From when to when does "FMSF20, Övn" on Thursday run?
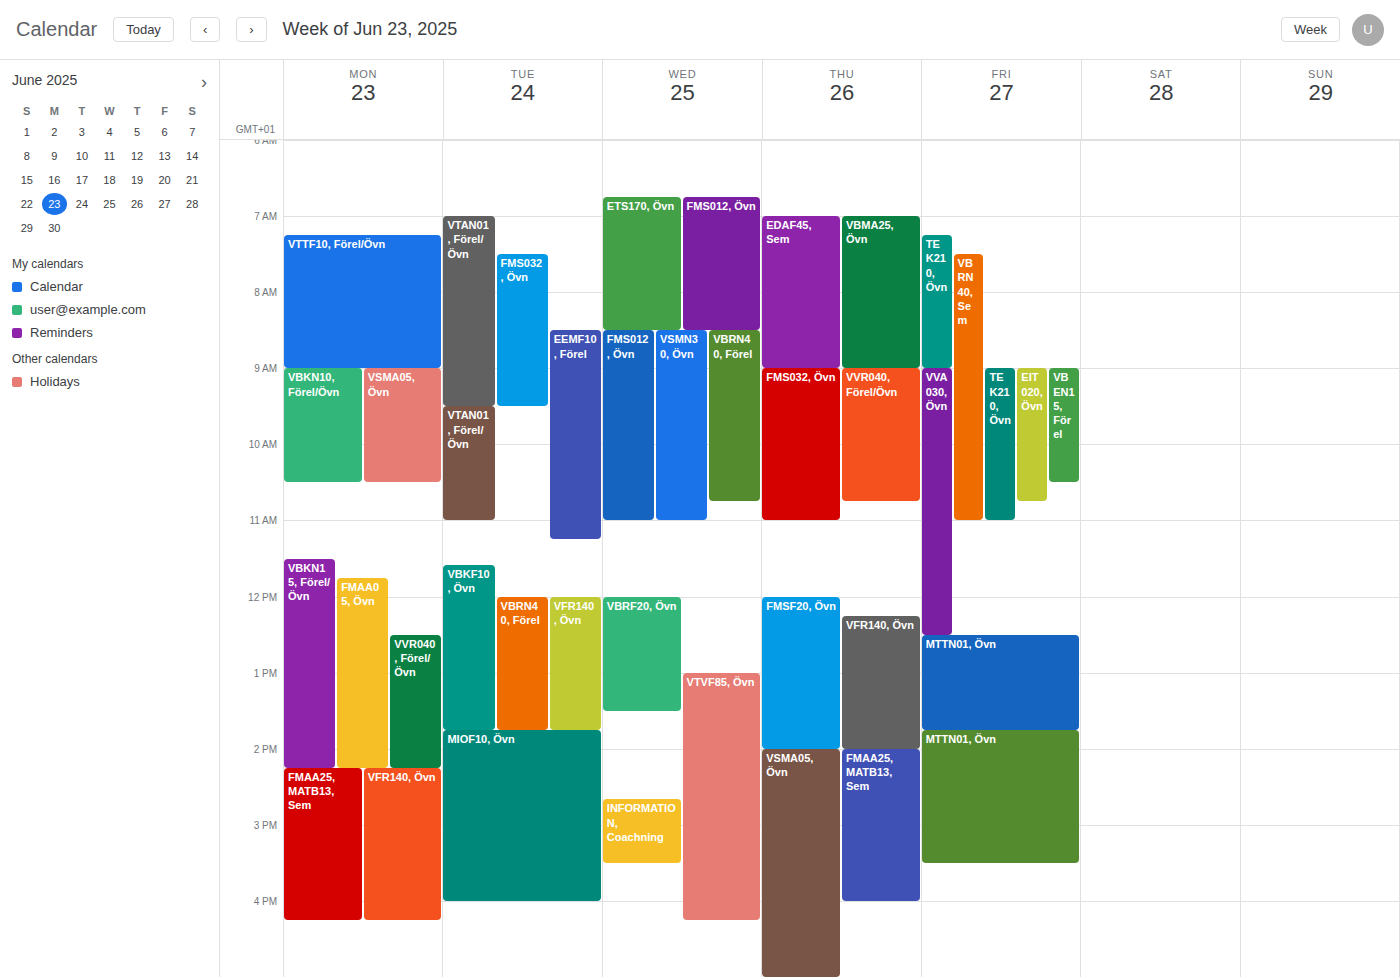
12:00 PM to 2:00 PM